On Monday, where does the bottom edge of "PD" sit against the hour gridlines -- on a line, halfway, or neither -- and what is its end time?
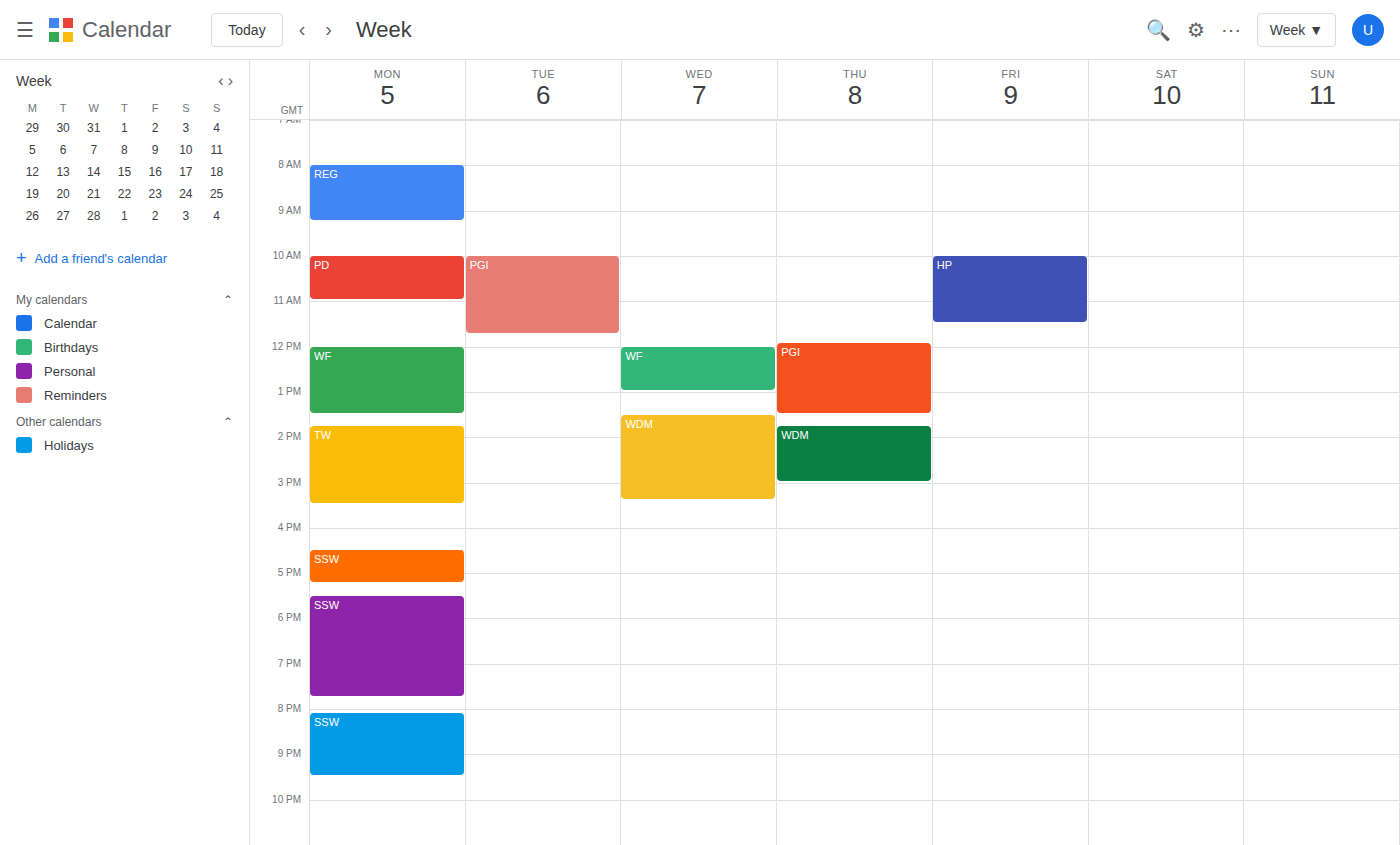
11:00 AM -- exactly on the 11 AM line.